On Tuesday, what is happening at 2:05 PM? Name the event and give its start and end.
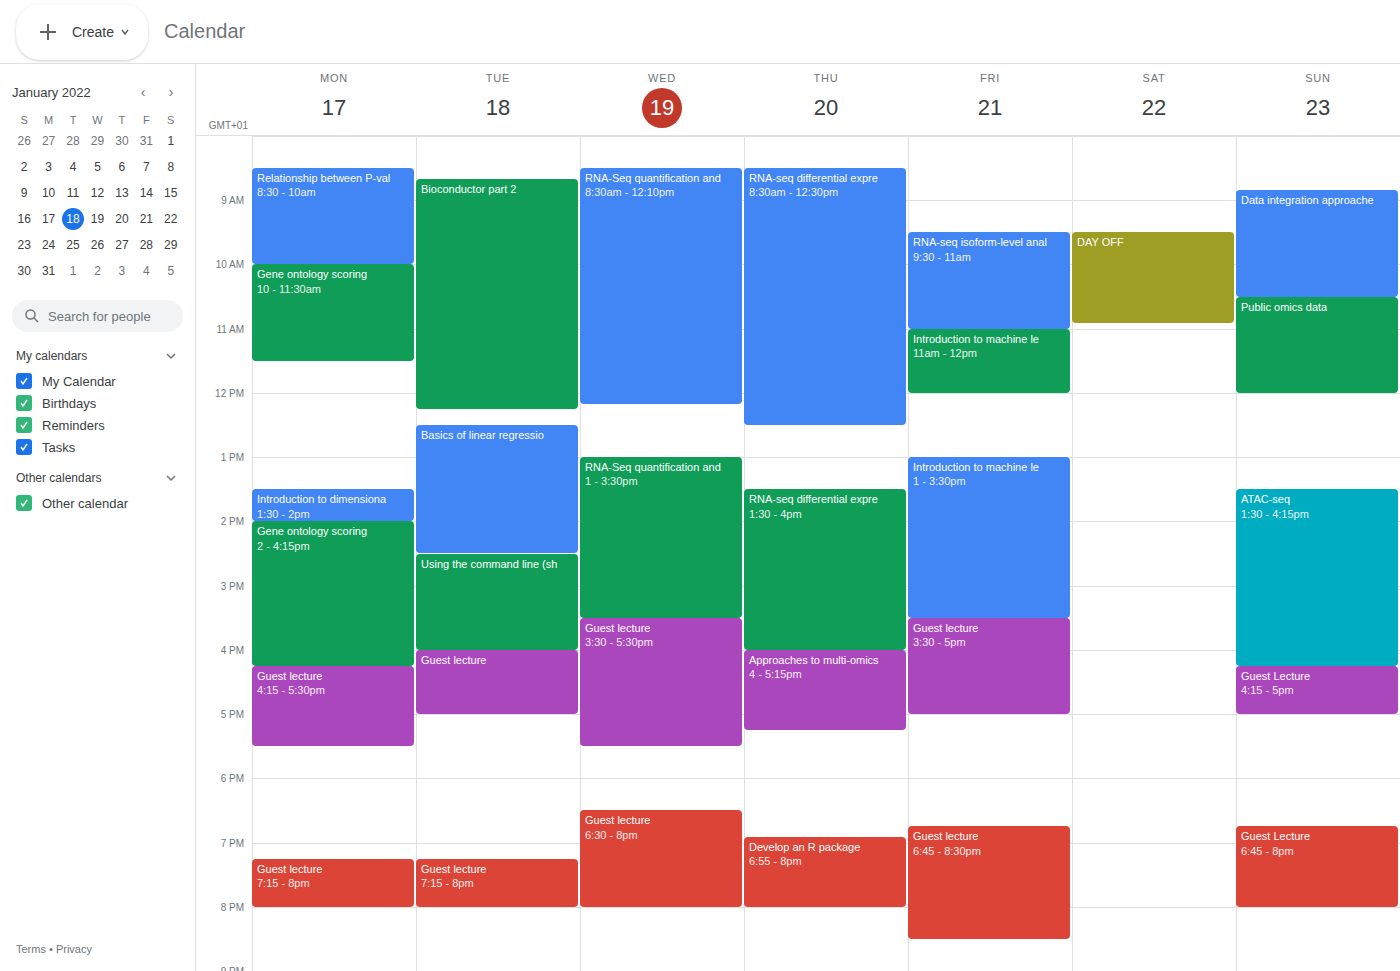
"Basics of linear regressio", 12:30 PM to 2:30 PM